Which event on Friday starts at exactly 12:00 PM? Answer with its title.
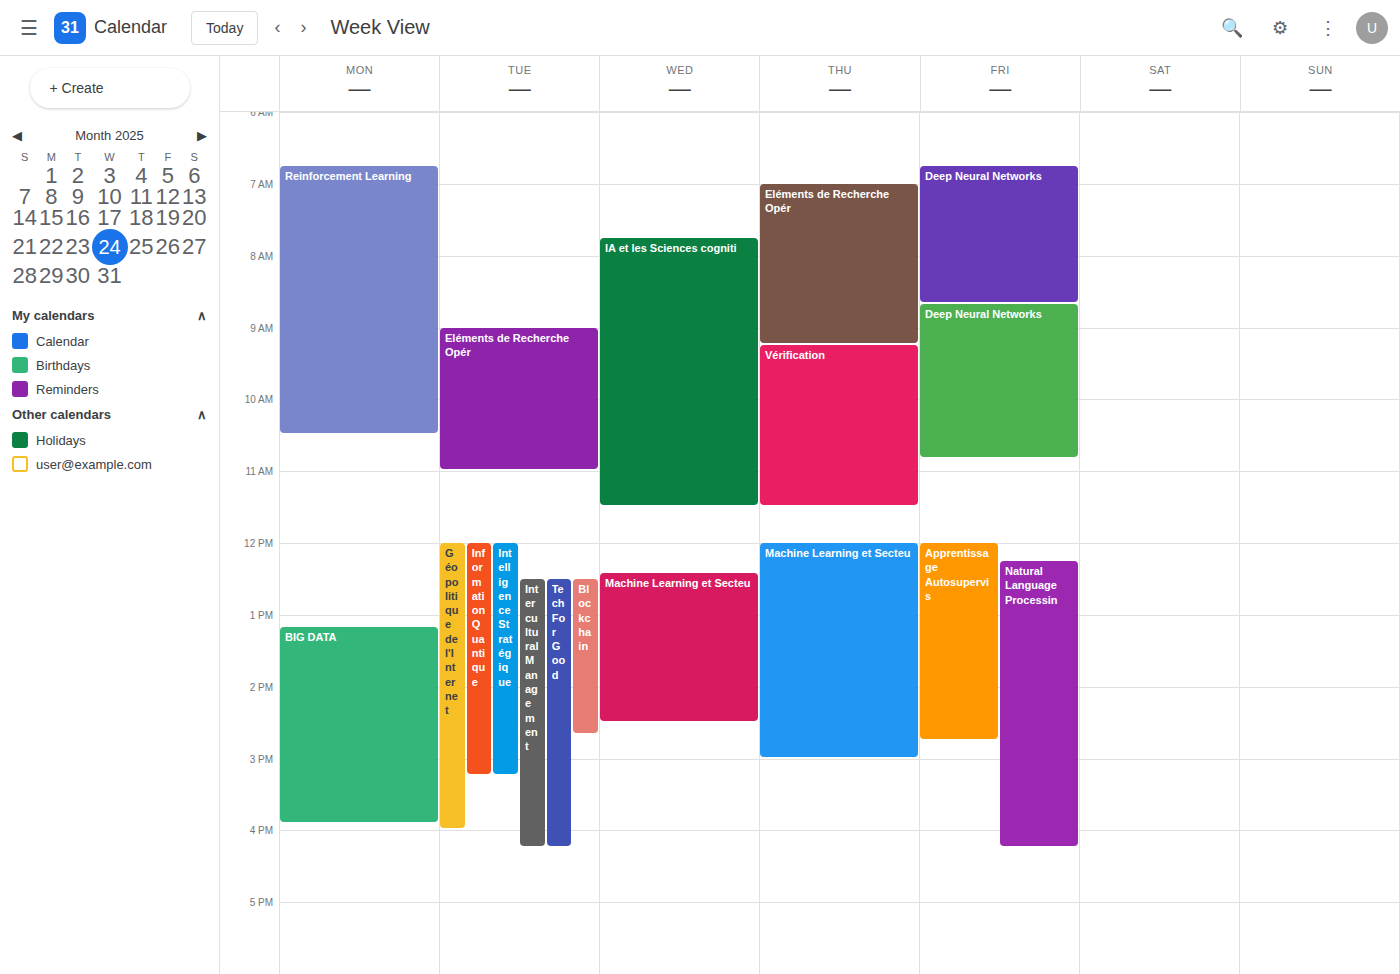
"Apprentissage Autosupervis"